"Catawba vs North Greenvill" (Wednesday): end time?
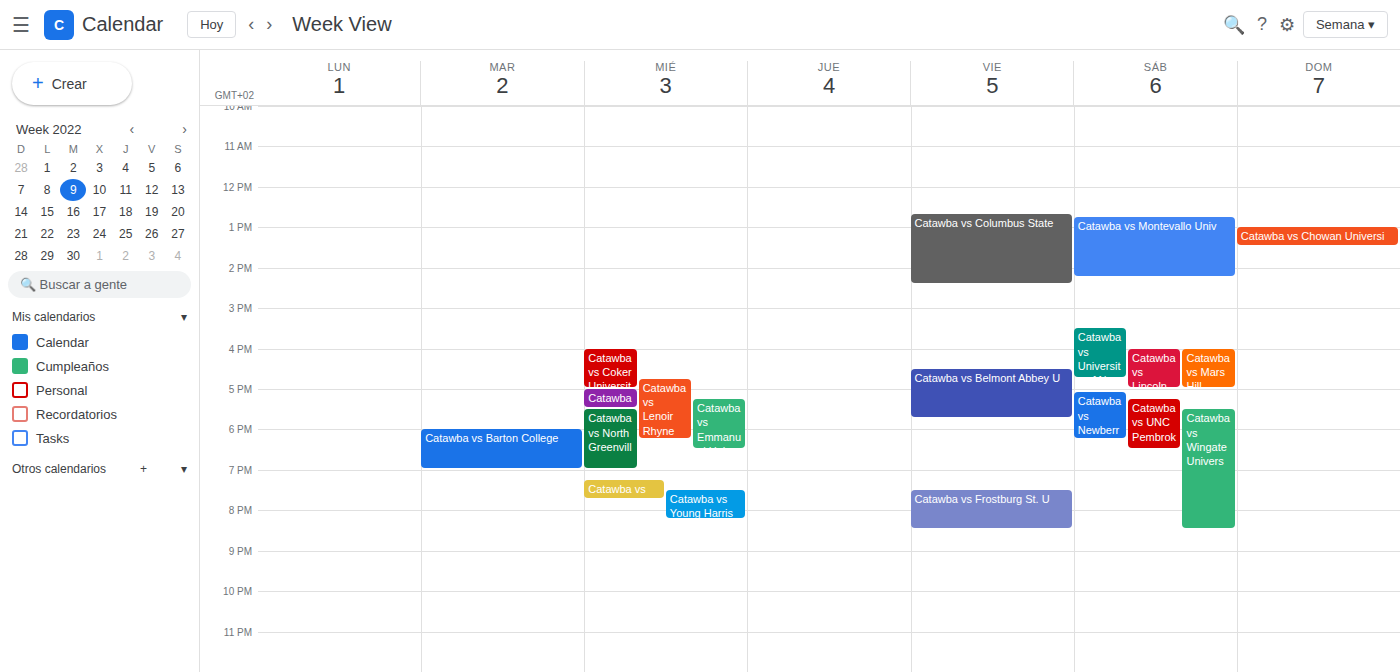
19:00